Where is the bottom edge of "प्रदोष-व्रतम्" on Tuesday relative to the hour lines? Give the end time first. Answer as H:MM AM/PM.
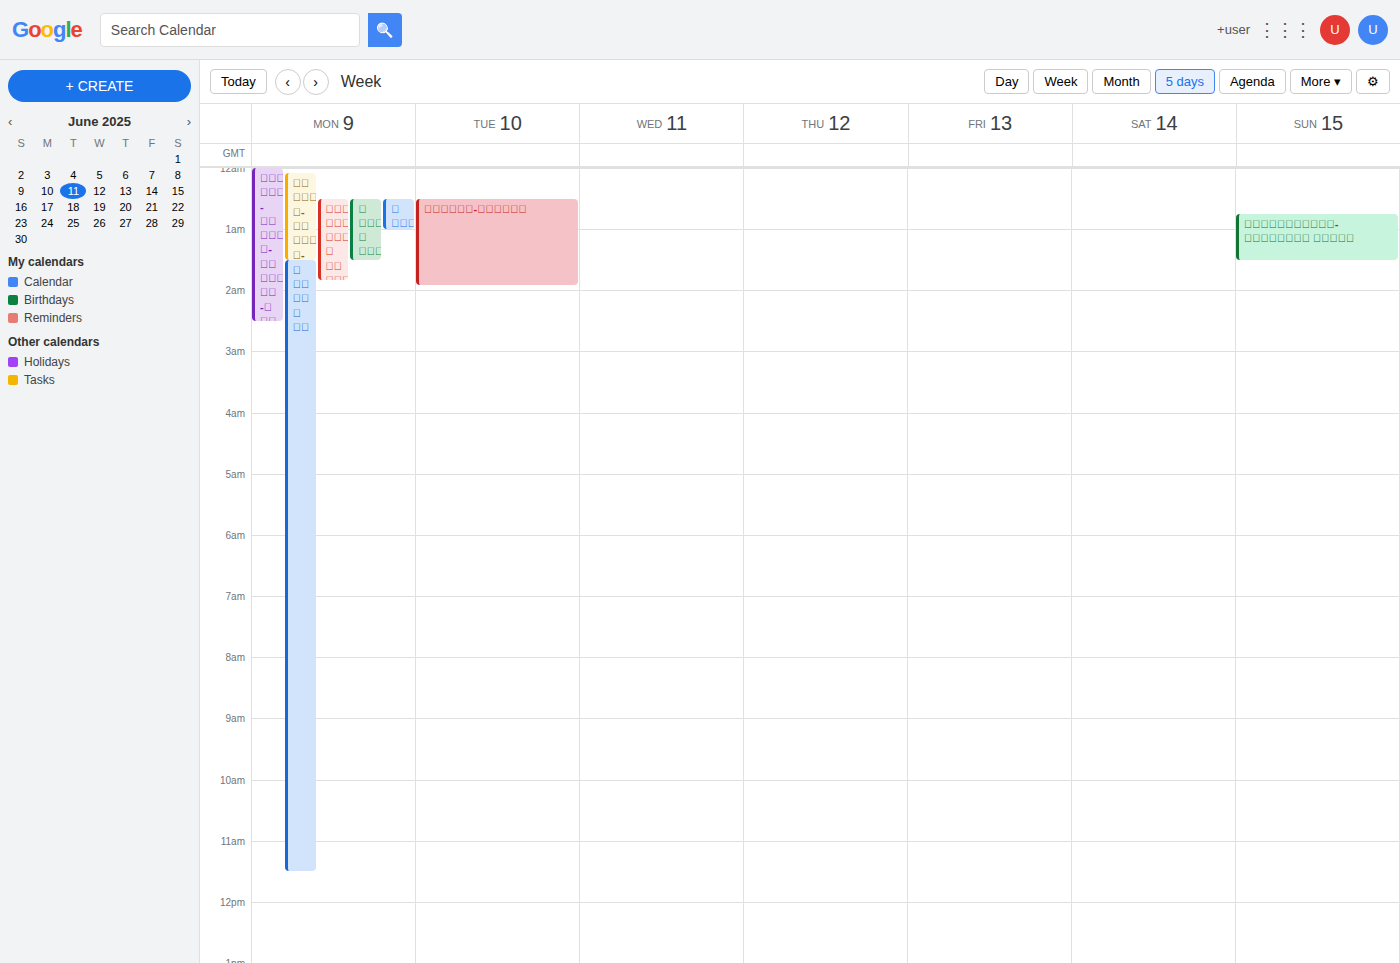
1:55 AM -- neither: 55 minutes below the 1 AM line and 5 minutes above the 2 AM line.